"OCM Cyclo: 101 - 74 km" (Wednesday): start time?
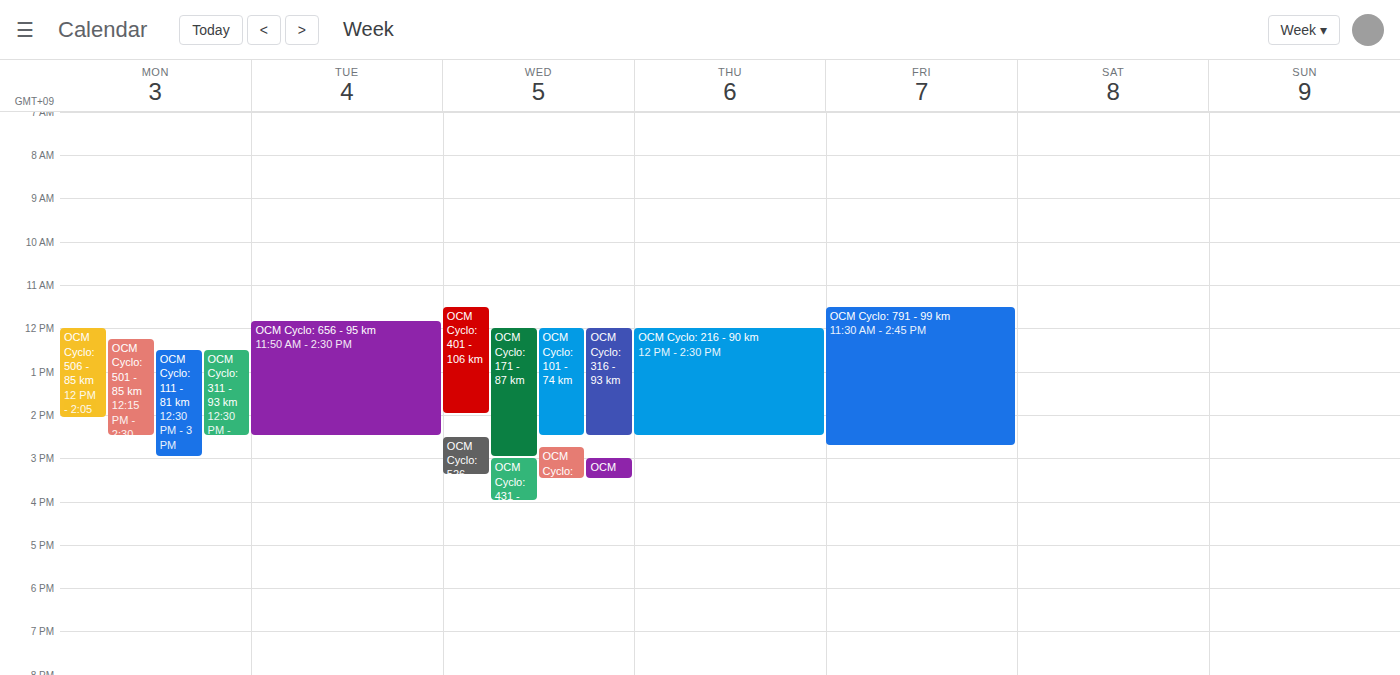
12:00 PM